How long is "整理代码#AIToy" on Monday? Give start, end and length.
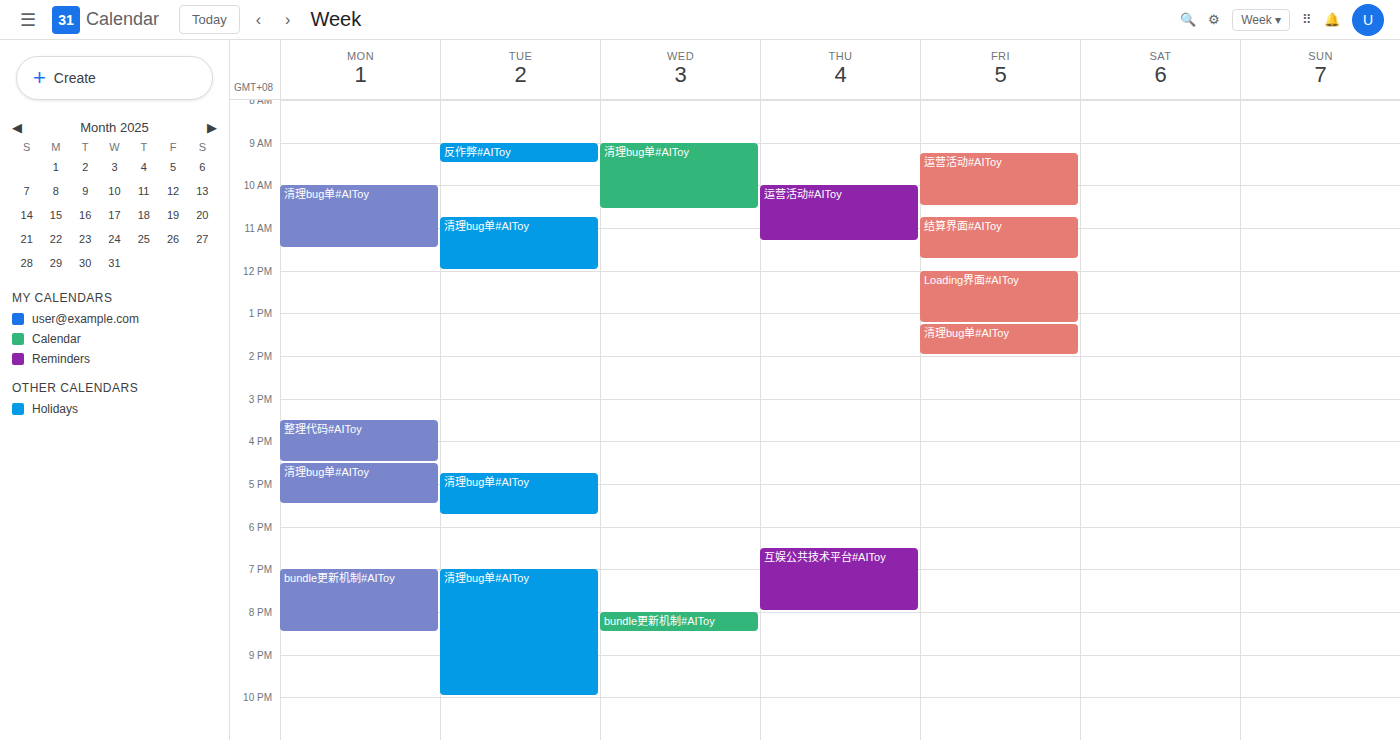
3:30 PM to 4:30 PM, 1 hour